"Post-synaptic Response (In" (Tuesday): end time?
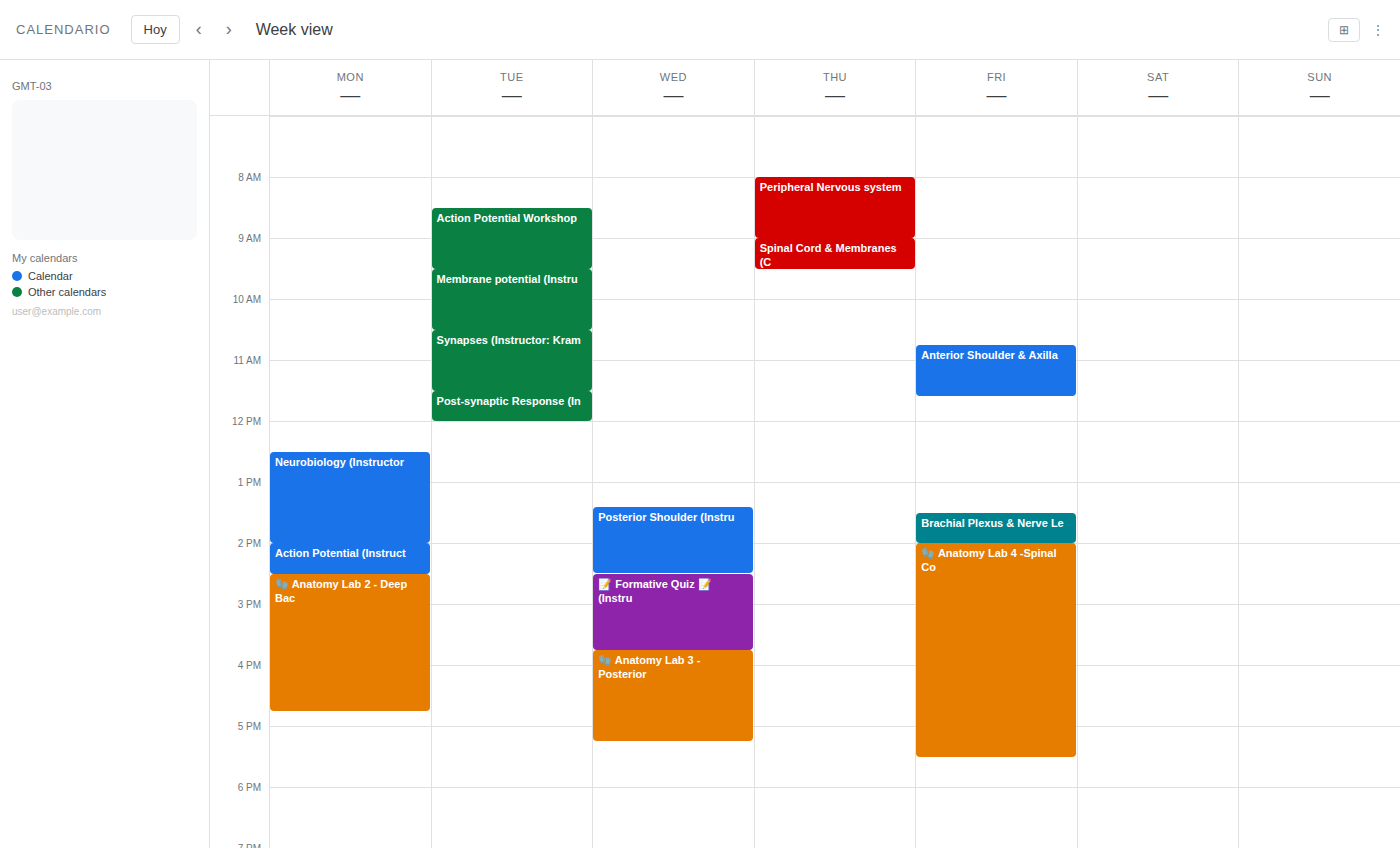
12:00 PM